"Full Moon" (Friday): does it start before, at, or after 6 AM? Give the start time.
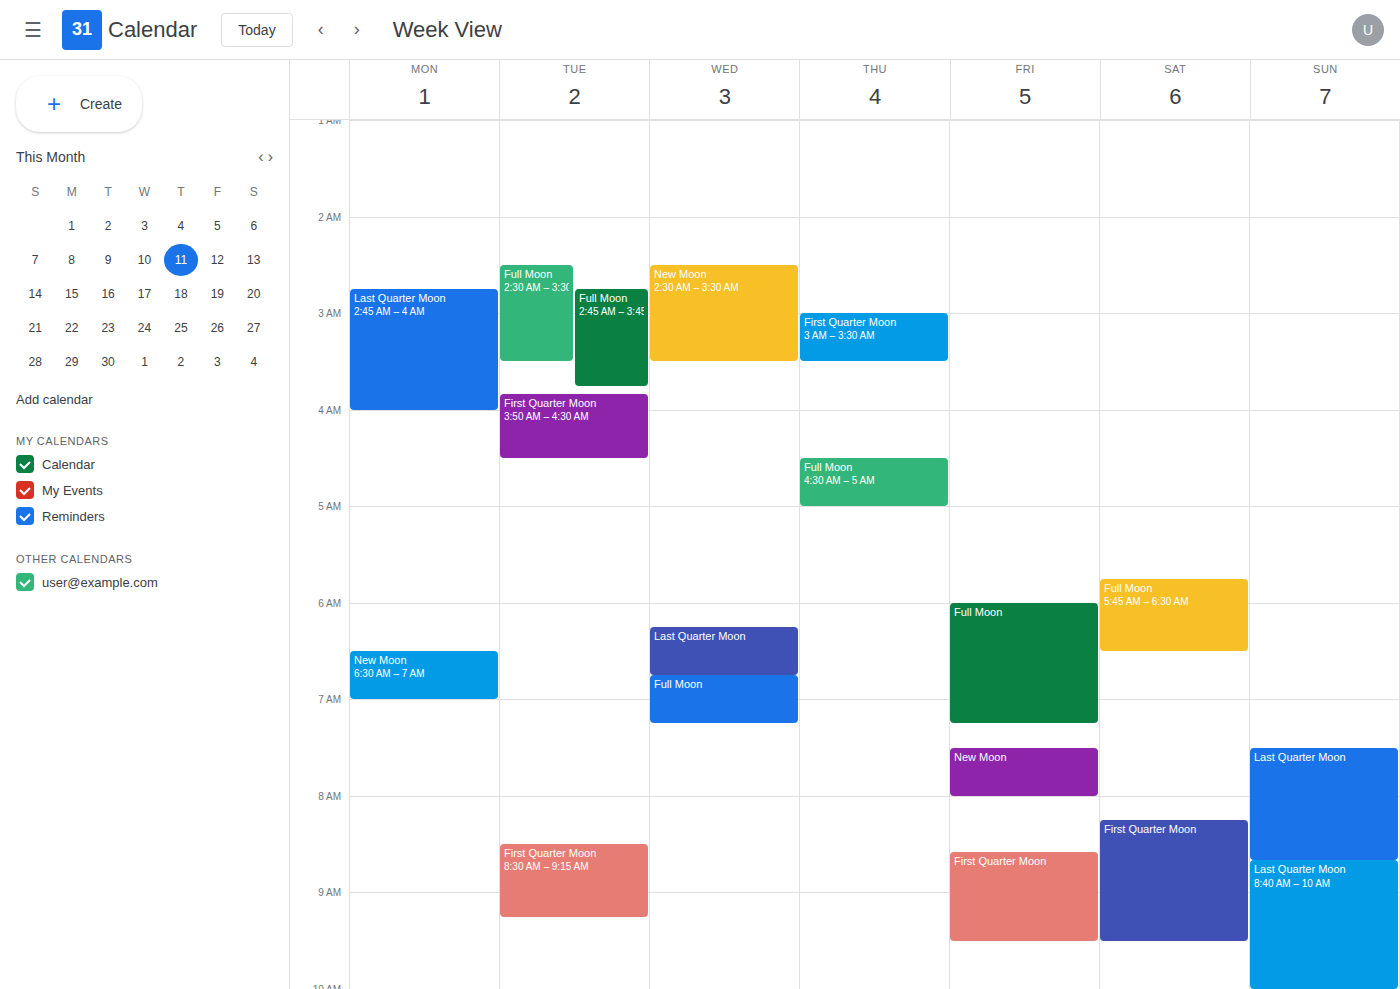
6:00 AM -- exactly at 6 AM, on the 6 AM line.